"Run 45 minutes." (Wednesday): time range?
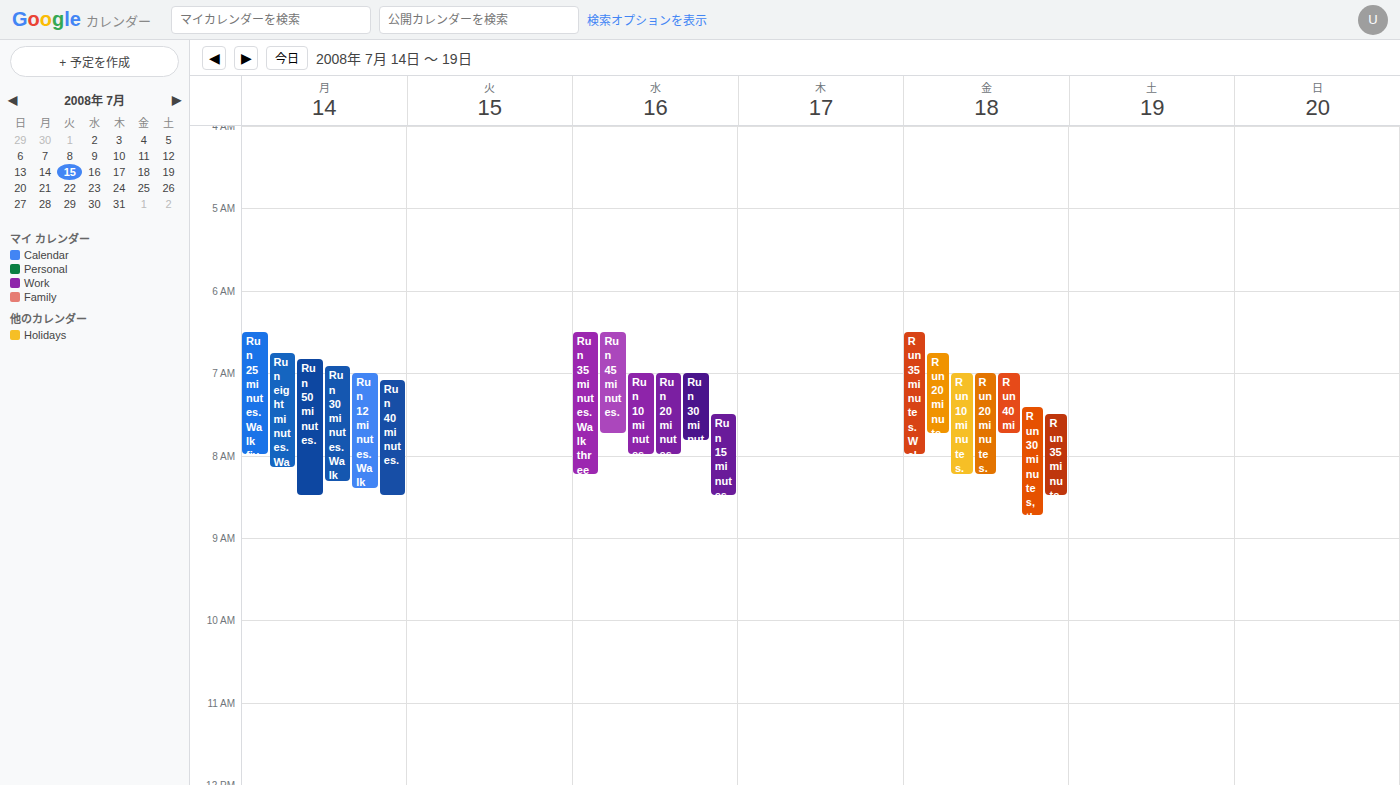
6:30 AM to 7:45 AM